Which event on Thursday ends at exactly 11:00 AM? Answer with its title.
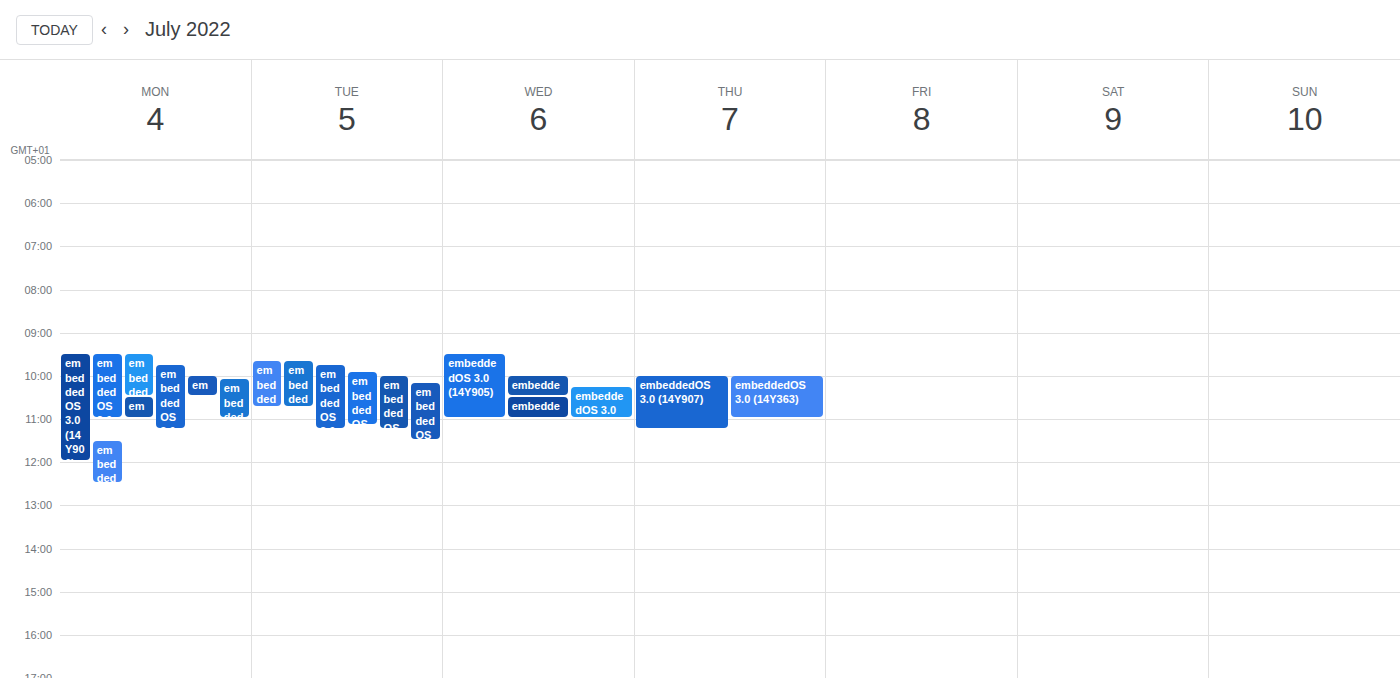
"embeddedOS 3.0 (14Y363)"